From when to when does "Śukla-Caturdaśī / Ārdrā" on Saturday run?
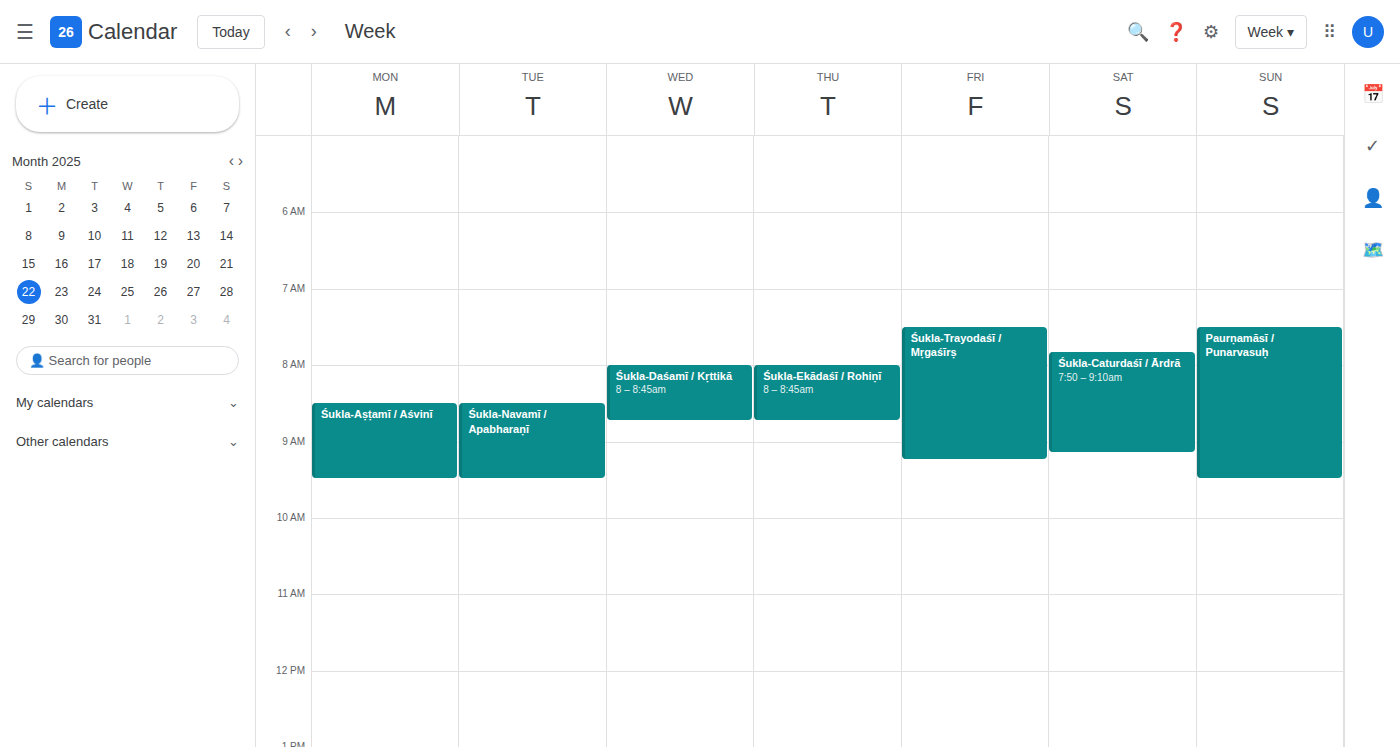
7:50 AM to 9:10 AM